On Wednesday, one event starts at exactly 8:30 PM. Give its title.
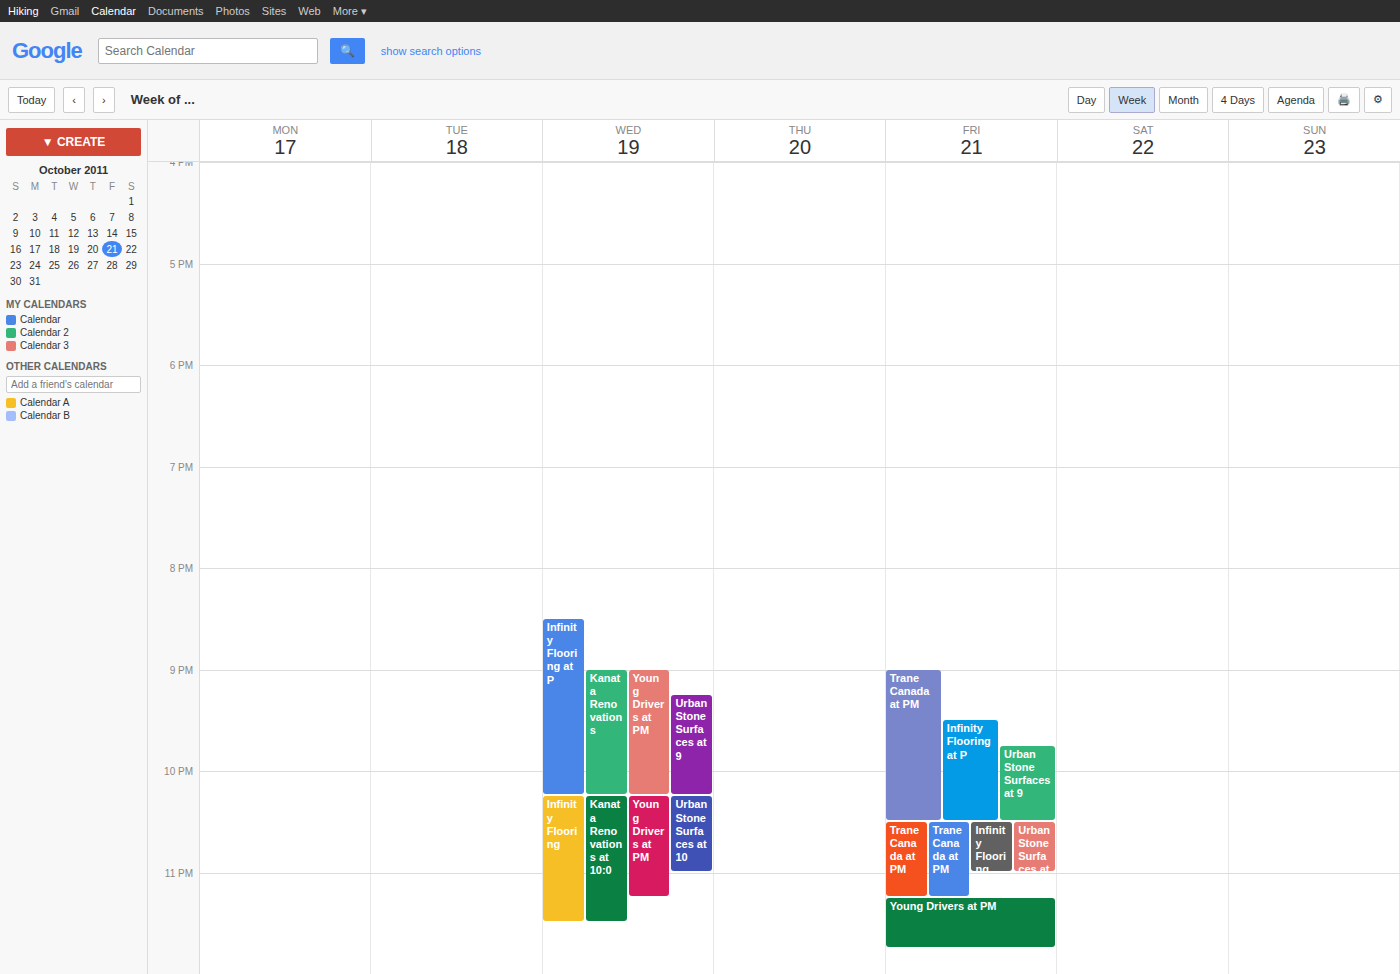
"Infinity Flooring at P"